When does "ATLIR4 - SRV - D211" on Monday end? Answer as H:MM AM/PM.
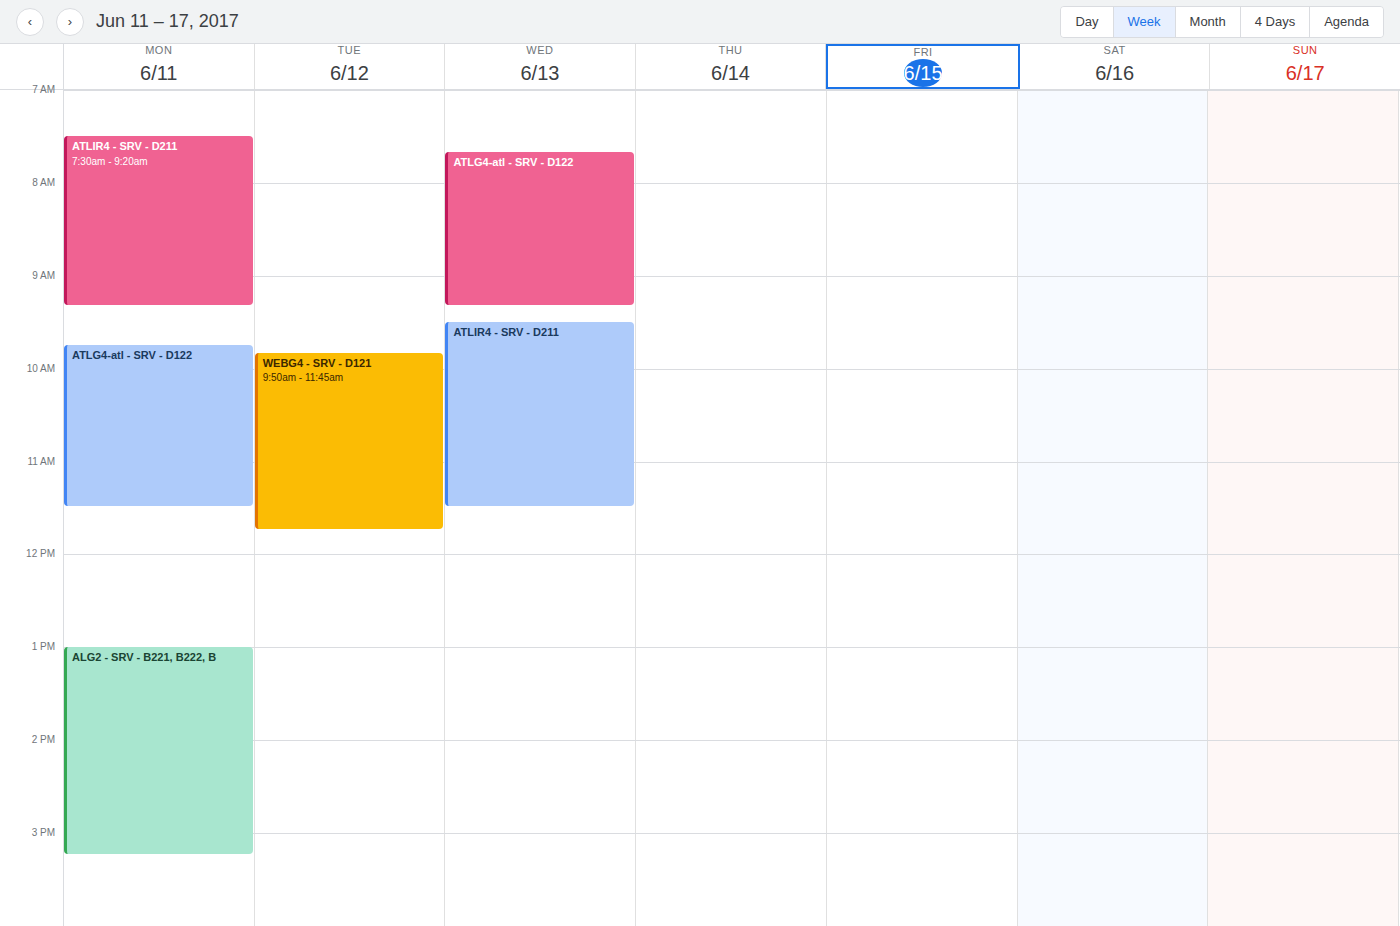
9:20 AM